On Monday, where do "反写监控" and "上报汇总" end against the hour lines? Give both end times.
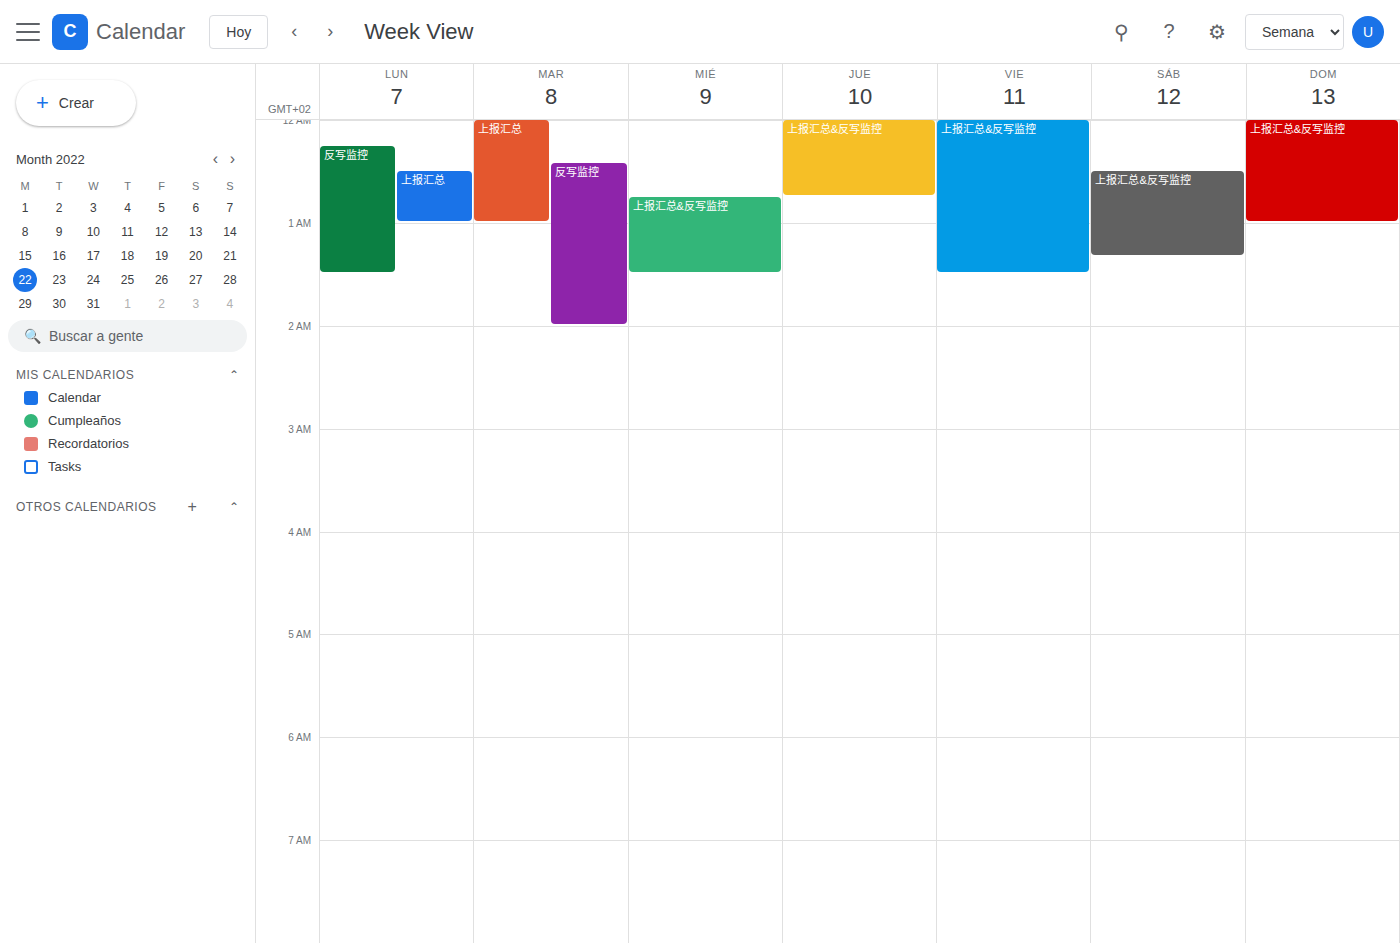
"反写监控": 1:30 AM, halfway between the 1 AM and 2 AM lines. "上报汇总": 1:00 AM, exactly on the 1 AM line.